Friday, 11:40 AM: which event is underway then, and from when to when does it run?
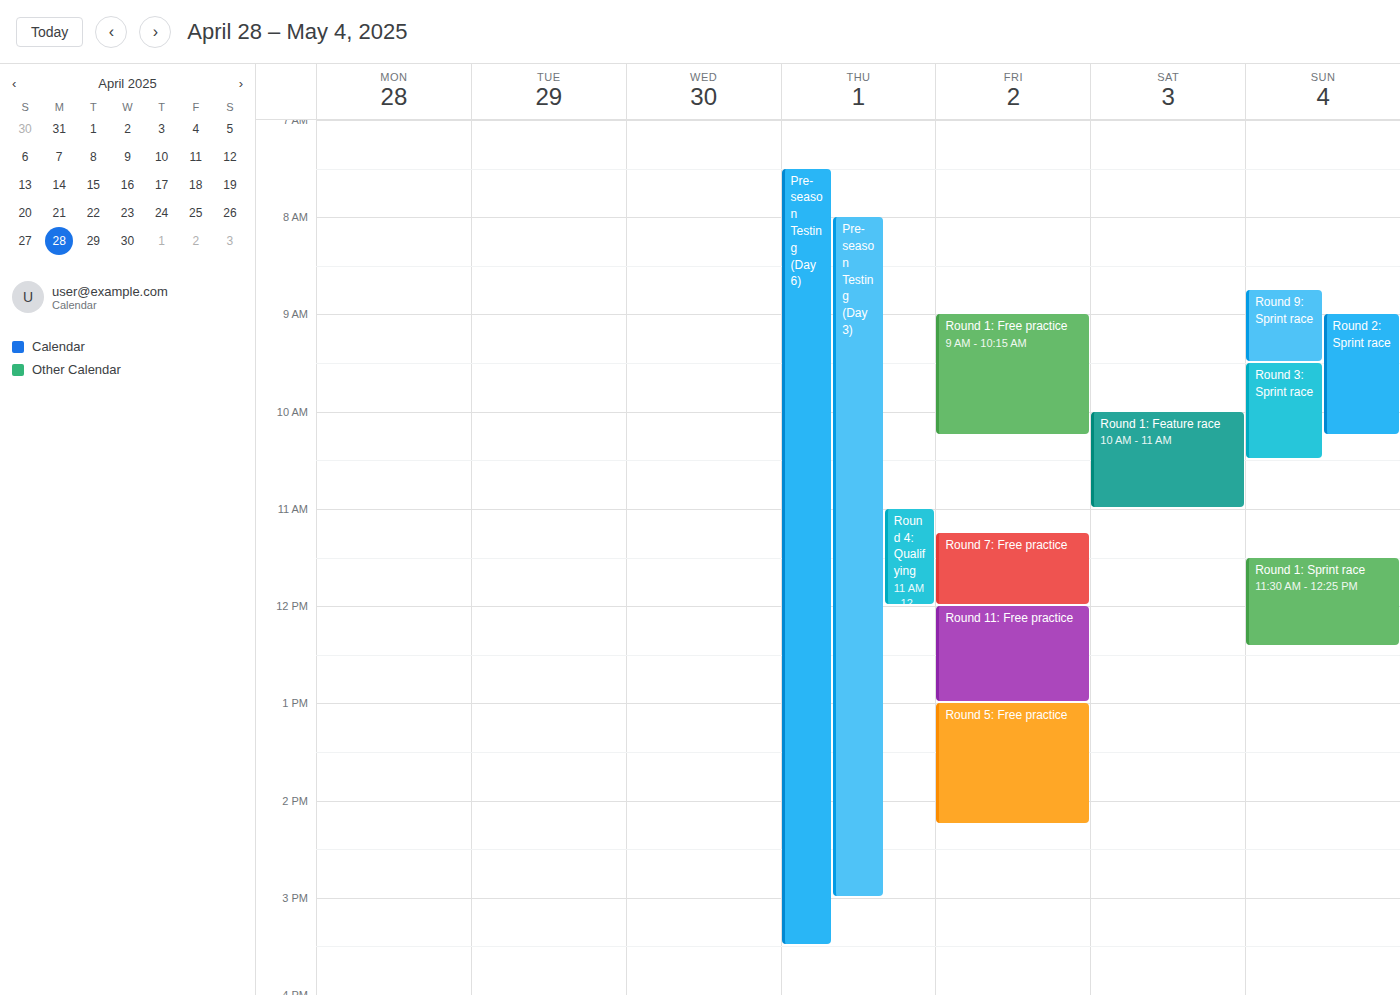
"Round 7: Free practice", 11:15 AM to 12:00 PM